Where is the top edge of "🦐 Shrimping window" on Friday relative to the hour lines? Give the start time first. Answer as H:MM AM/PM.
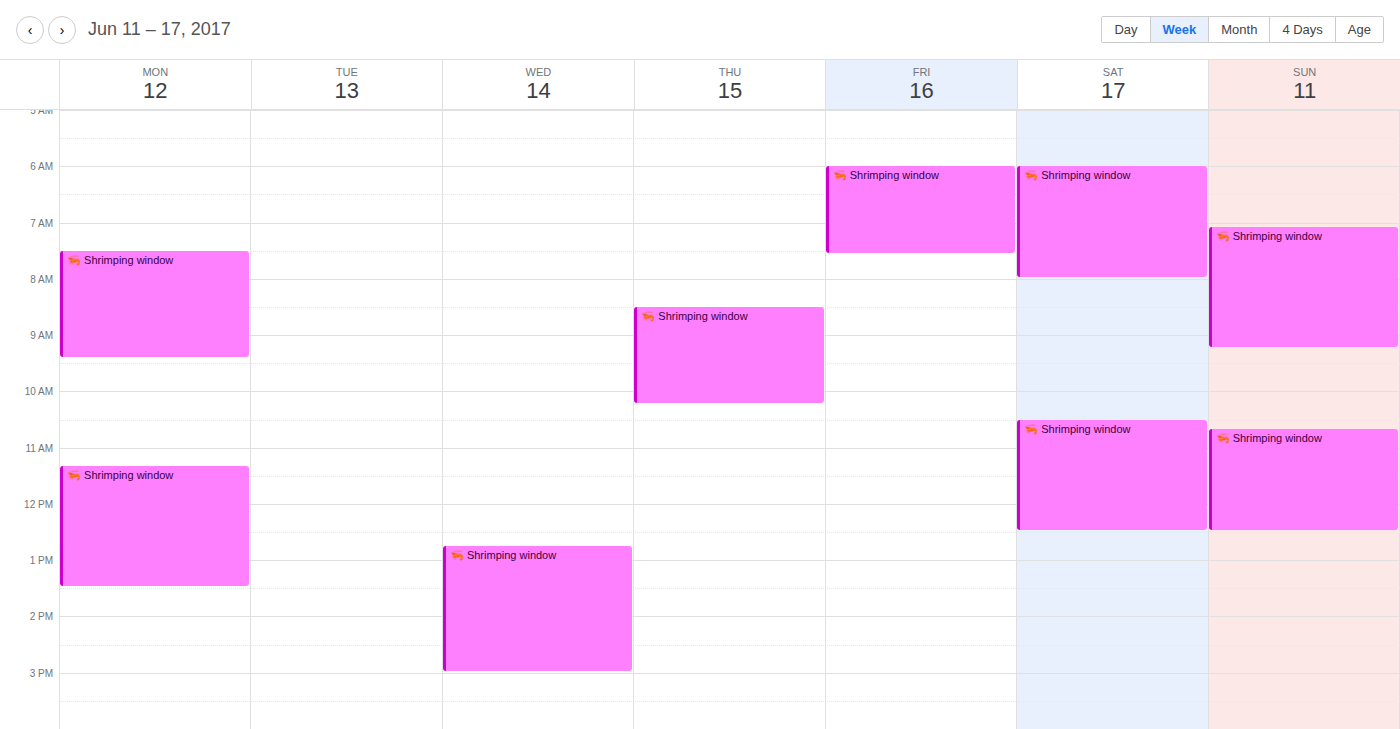
6:00 AM -- exactly on the 6 AM line.